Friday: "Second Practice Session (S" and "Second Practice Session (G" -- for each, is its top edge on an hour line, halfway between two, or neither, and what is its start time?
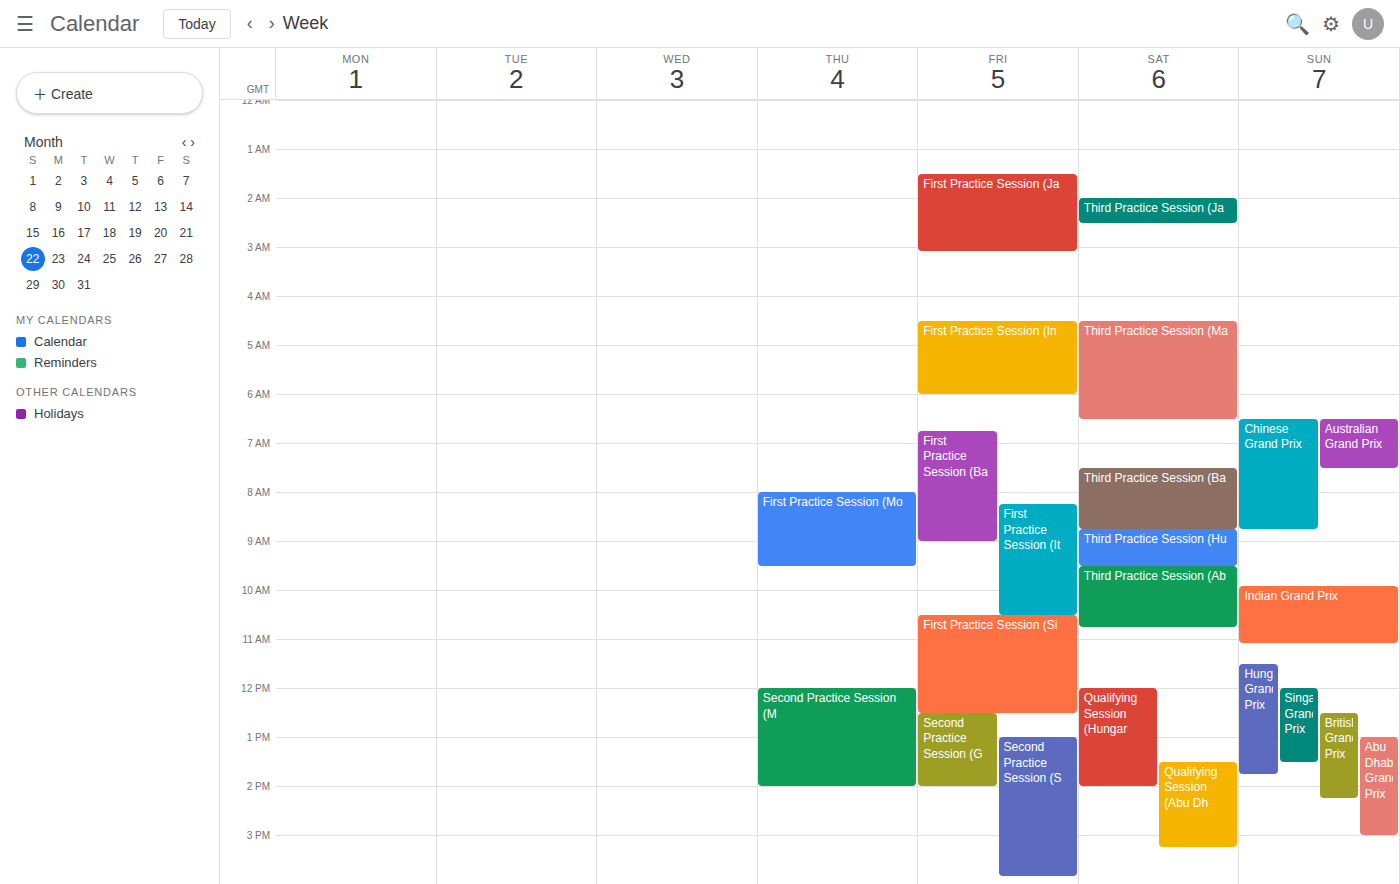
"Second Practice Session (S": 1:00 PM, exactly on the 1 PM line. "Second Practice Session (G": 12:30 PM, halfway between the 12 PM and 1 PM lines.